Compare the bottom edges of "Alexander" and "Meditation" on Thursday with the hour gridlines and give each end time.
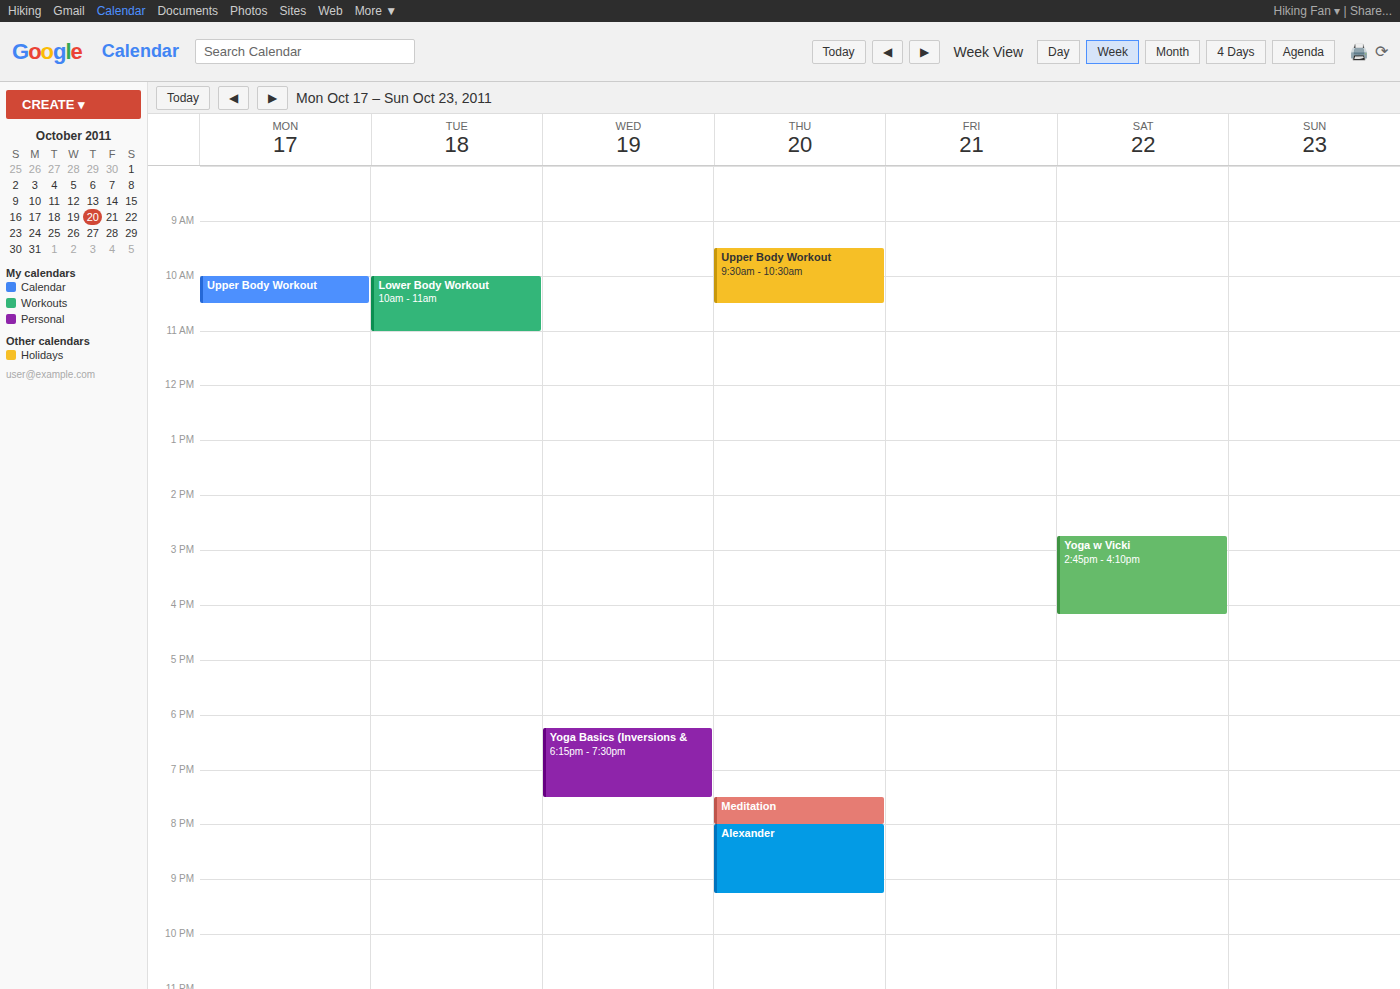
"Alexander": 9:15 PM, neither: a quarter of the way from the 9 PM line to the 10 PM line. "Meditation": 8:00 PM, exactly on the 8 PM line.